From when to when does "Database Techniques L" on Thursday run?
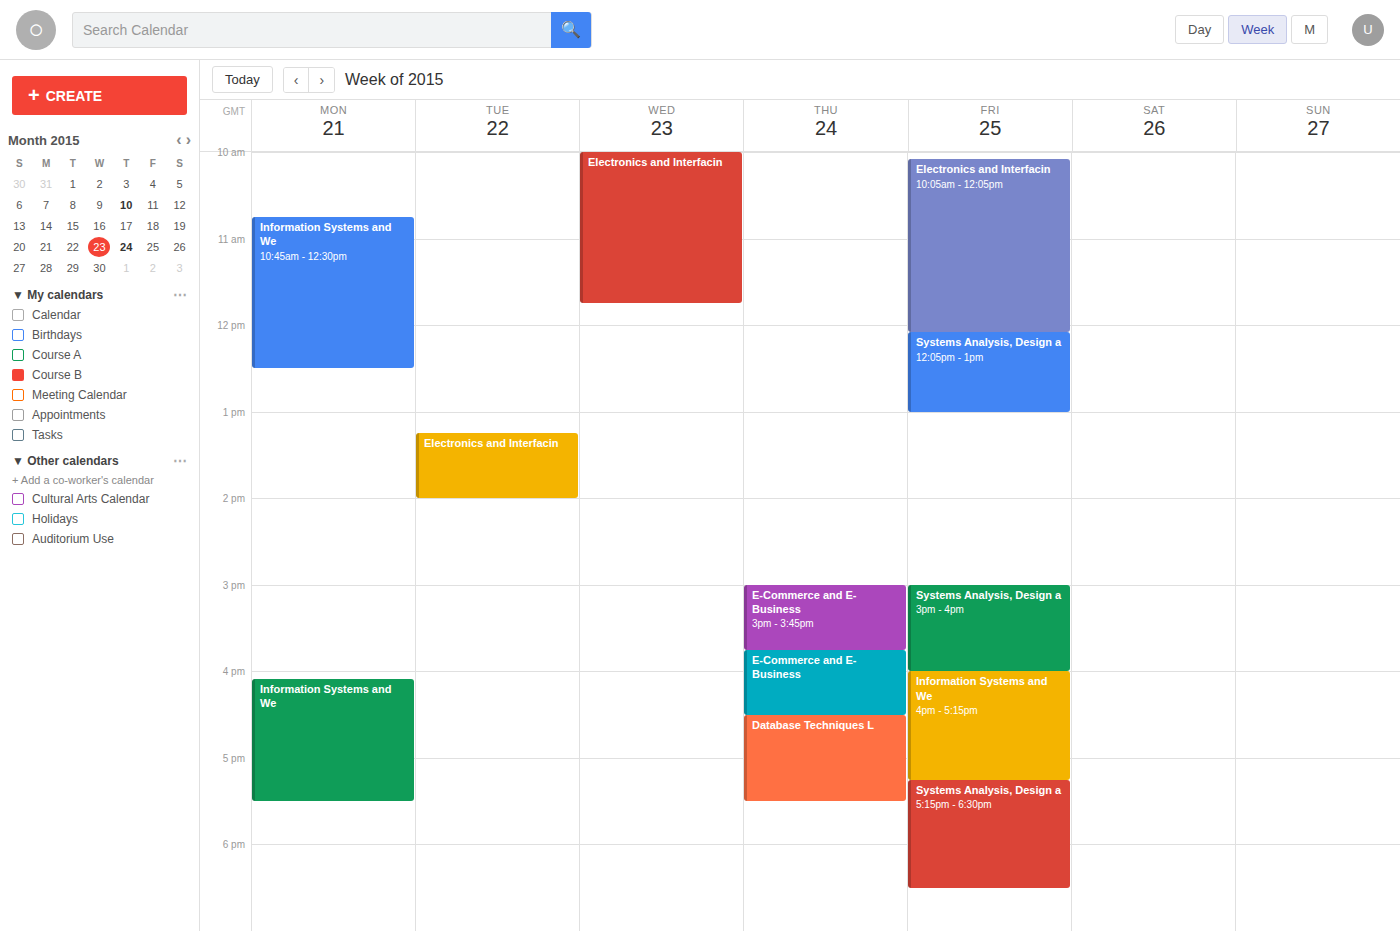
4:30 PM to 5:30 PM